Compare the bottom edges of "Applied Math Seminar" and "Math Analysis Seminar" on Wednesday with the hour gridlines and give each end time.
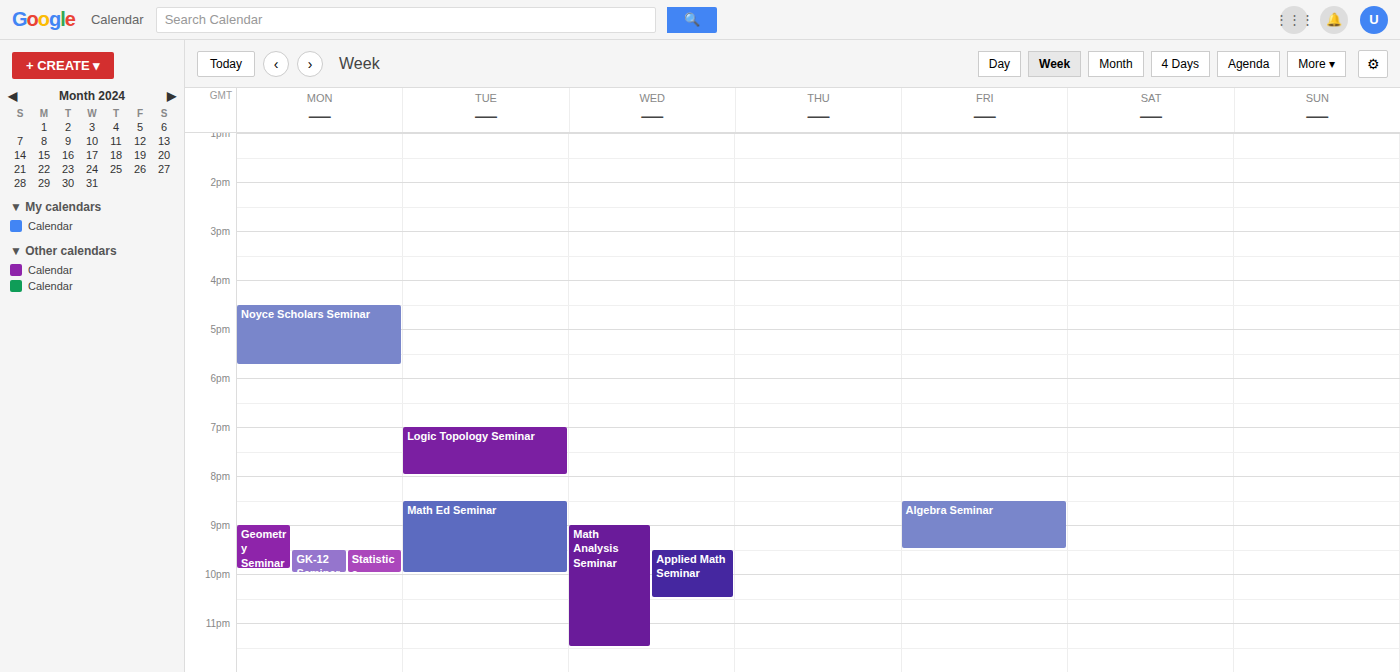
"Applied Math Seminar": 10:30 PM, halfway between the 10 PM and 11 PM lines. "Math Analysis Seminar": 11:30 PM, halfway between the 11 PM and 12 AM lines.